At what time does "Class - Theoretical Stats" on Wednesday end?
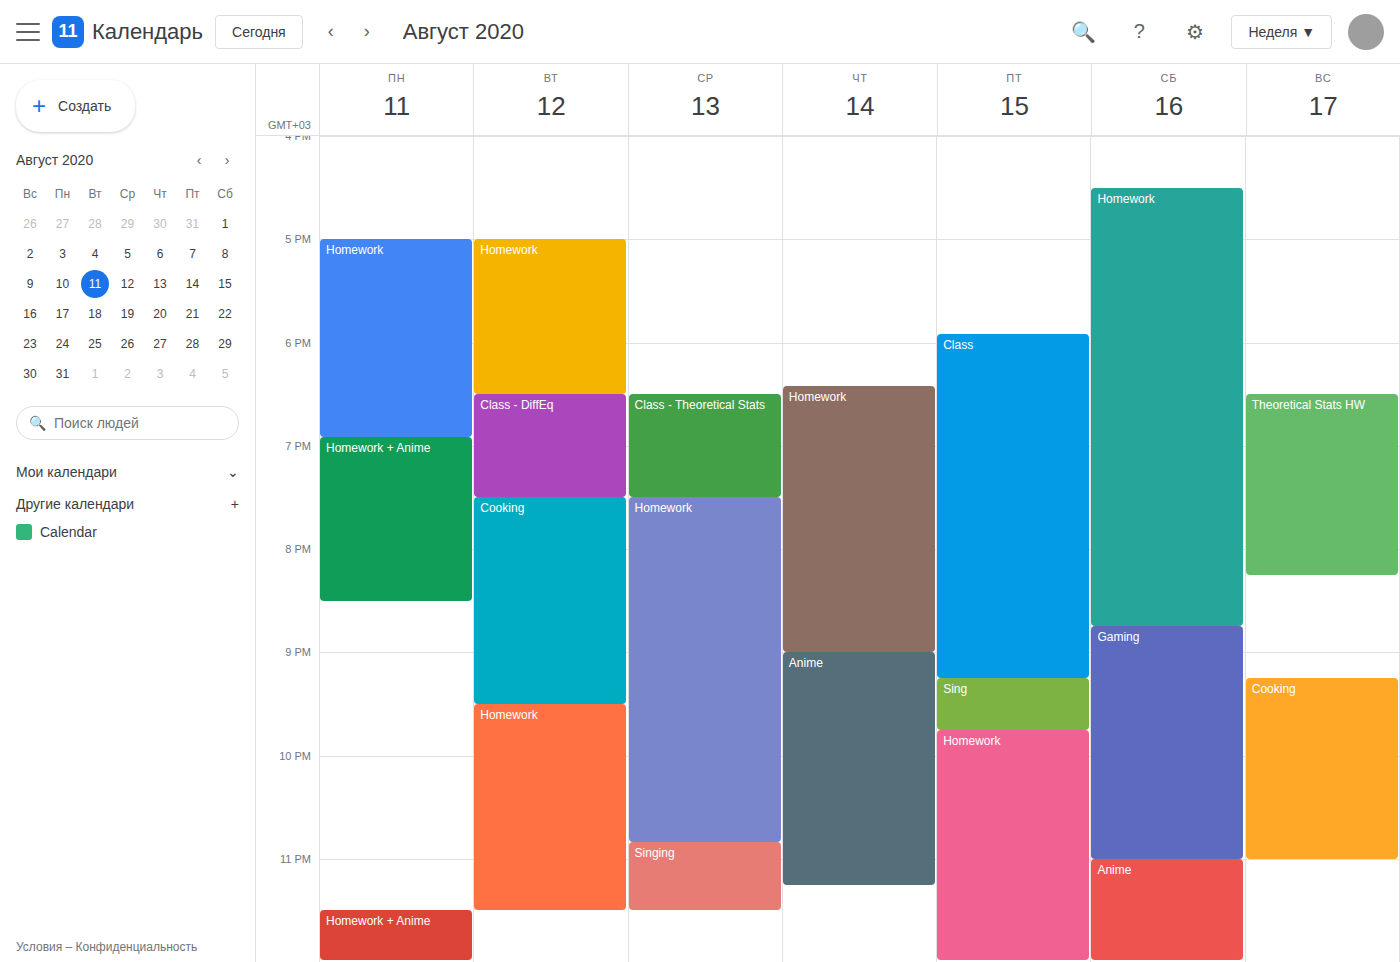
7:30 PM